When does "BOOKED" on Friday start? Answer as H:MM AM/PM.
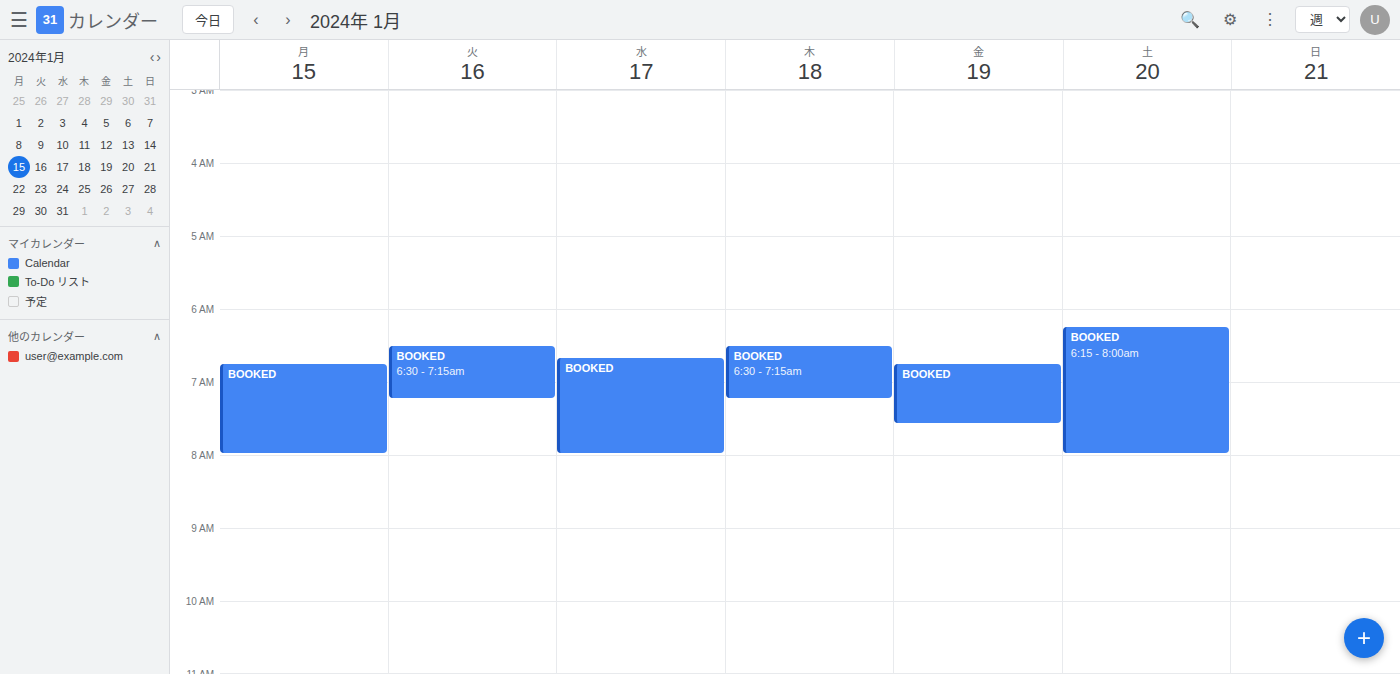
6:45 AM